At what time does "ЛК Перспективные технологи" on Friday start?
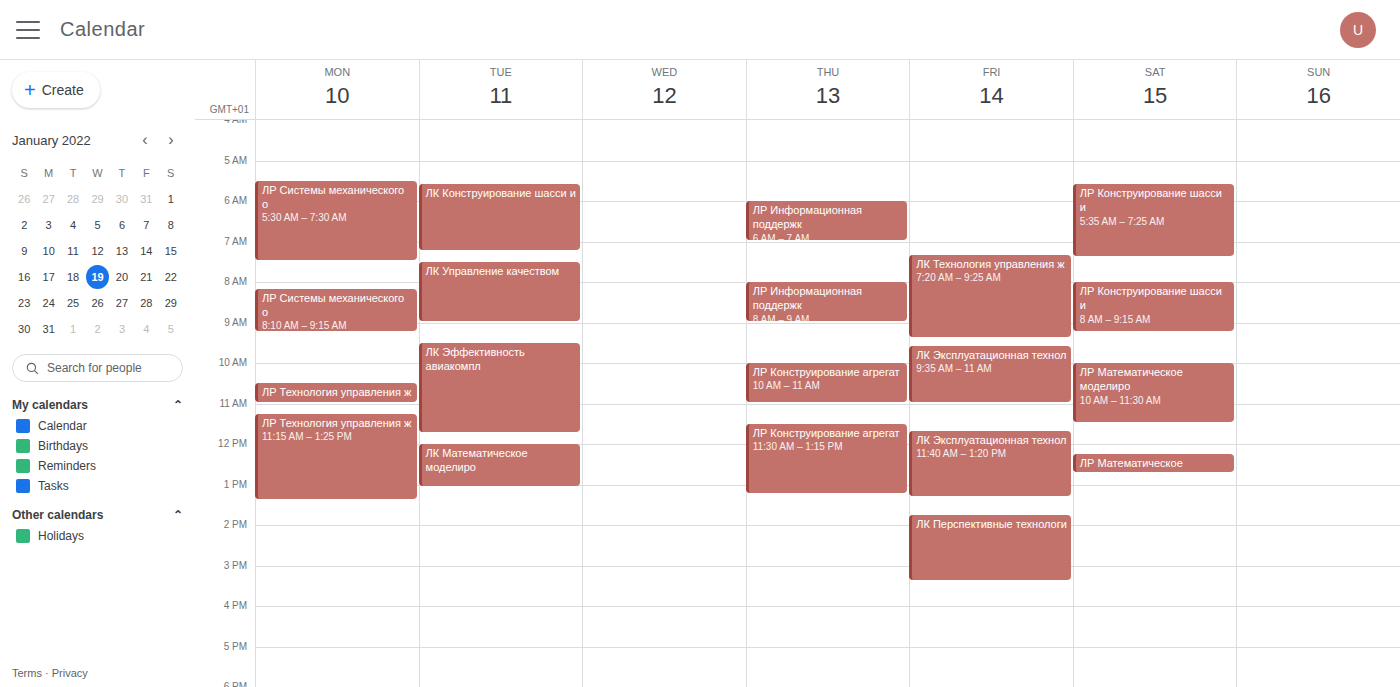
1:45 PM